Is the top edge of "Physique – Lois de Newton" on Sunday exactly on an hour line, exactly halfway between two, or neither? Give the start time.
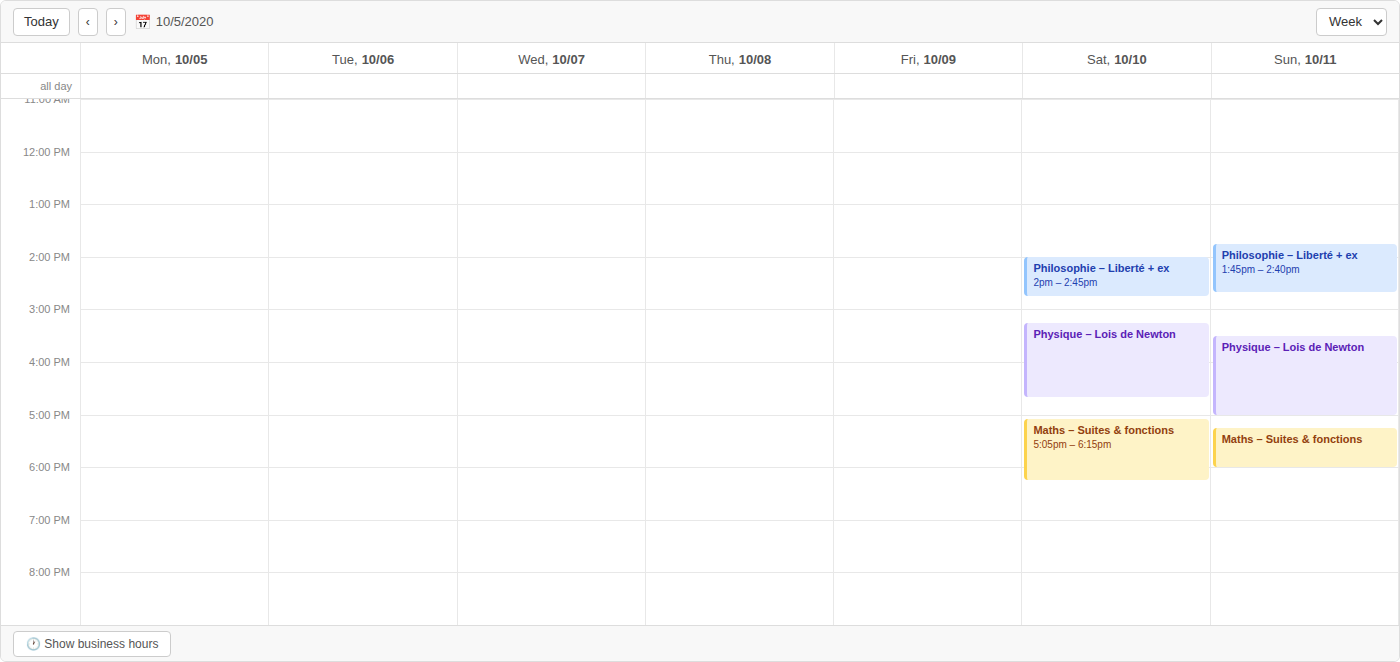
3:30 PM -- halfway between the 3 PM and 4 PM lines.